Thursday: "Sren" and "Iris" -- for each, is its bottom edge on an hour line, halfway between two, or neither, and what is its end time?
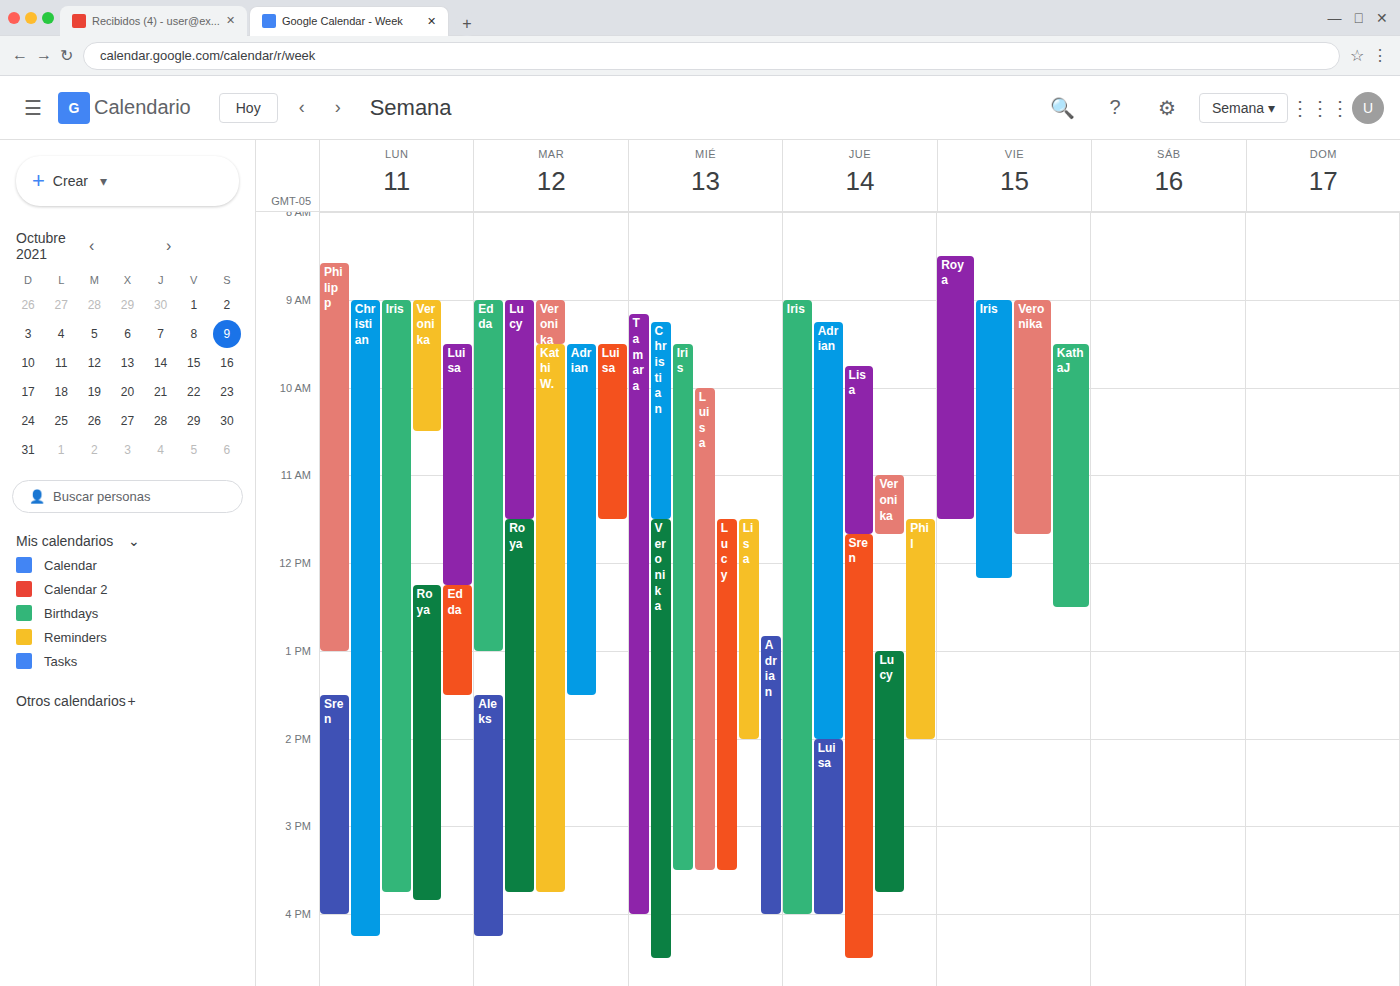
"Sren": 4:30 PM, halfway between the 4 PM and 5 PM lines. "Iris": 4:00 PM, exactly on the 4 PM line.